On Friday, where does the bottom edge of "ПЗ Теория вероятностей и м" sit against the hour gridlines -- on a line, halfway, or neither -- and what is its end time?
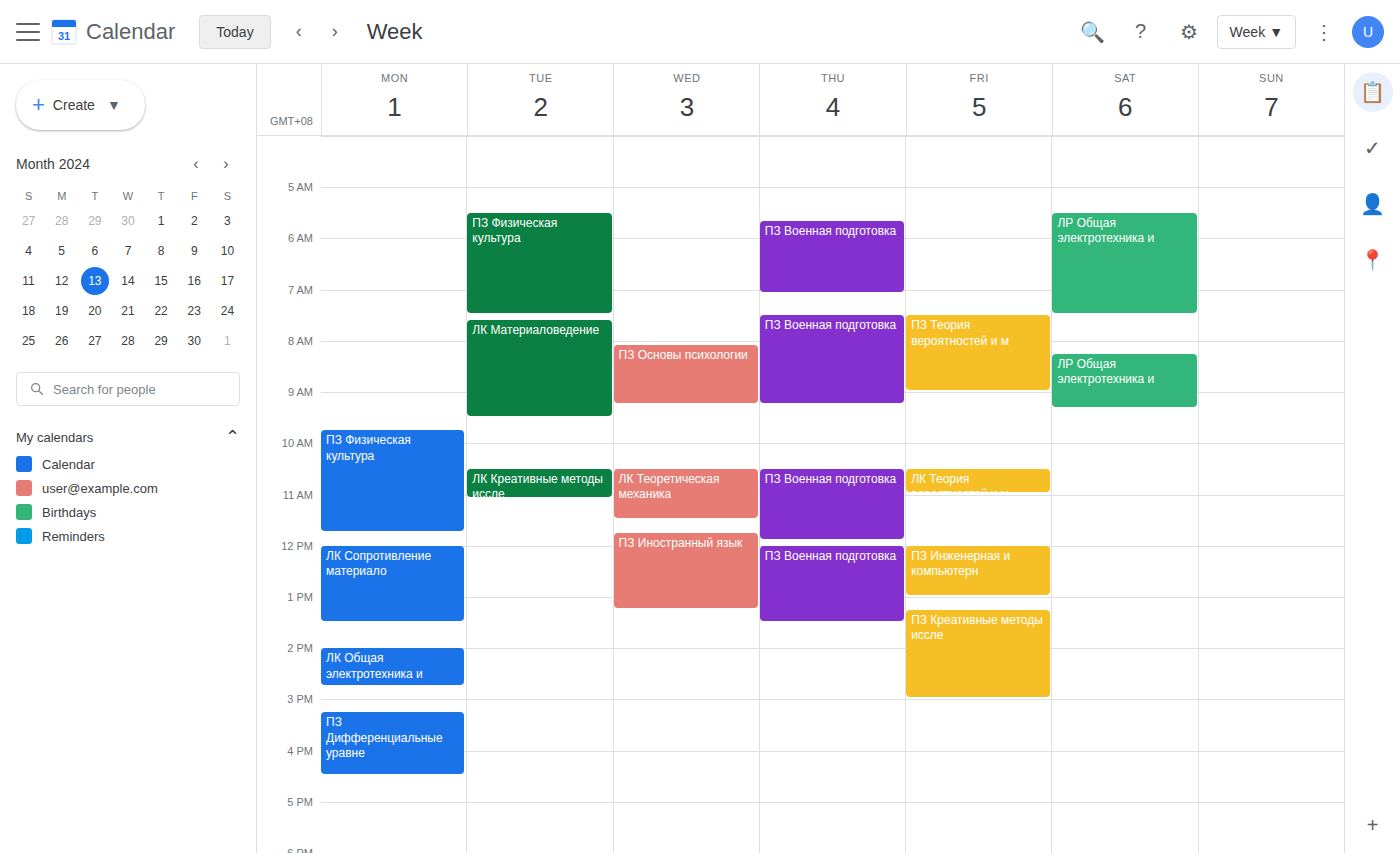
9:00 AM -- exactly on the 9 AM line.